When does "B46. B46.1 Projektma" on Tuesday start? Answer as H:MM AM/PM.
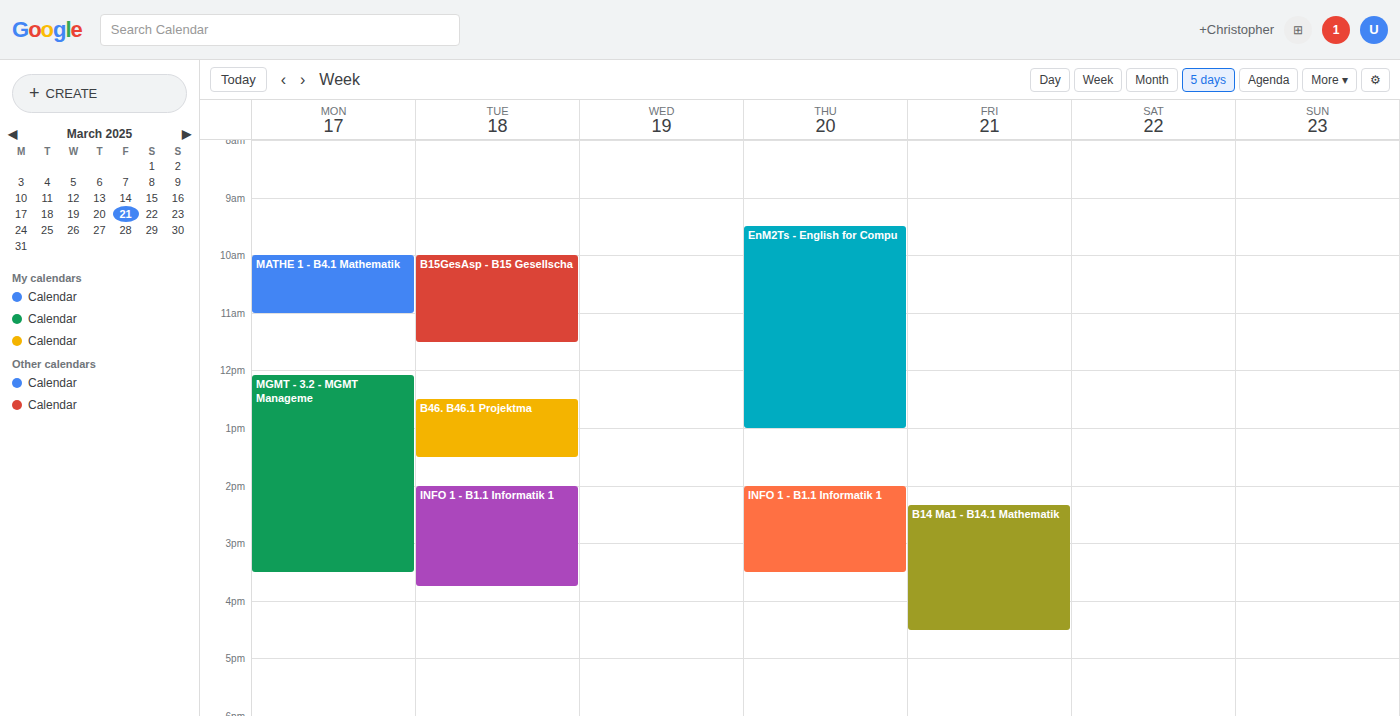
12:30 PM